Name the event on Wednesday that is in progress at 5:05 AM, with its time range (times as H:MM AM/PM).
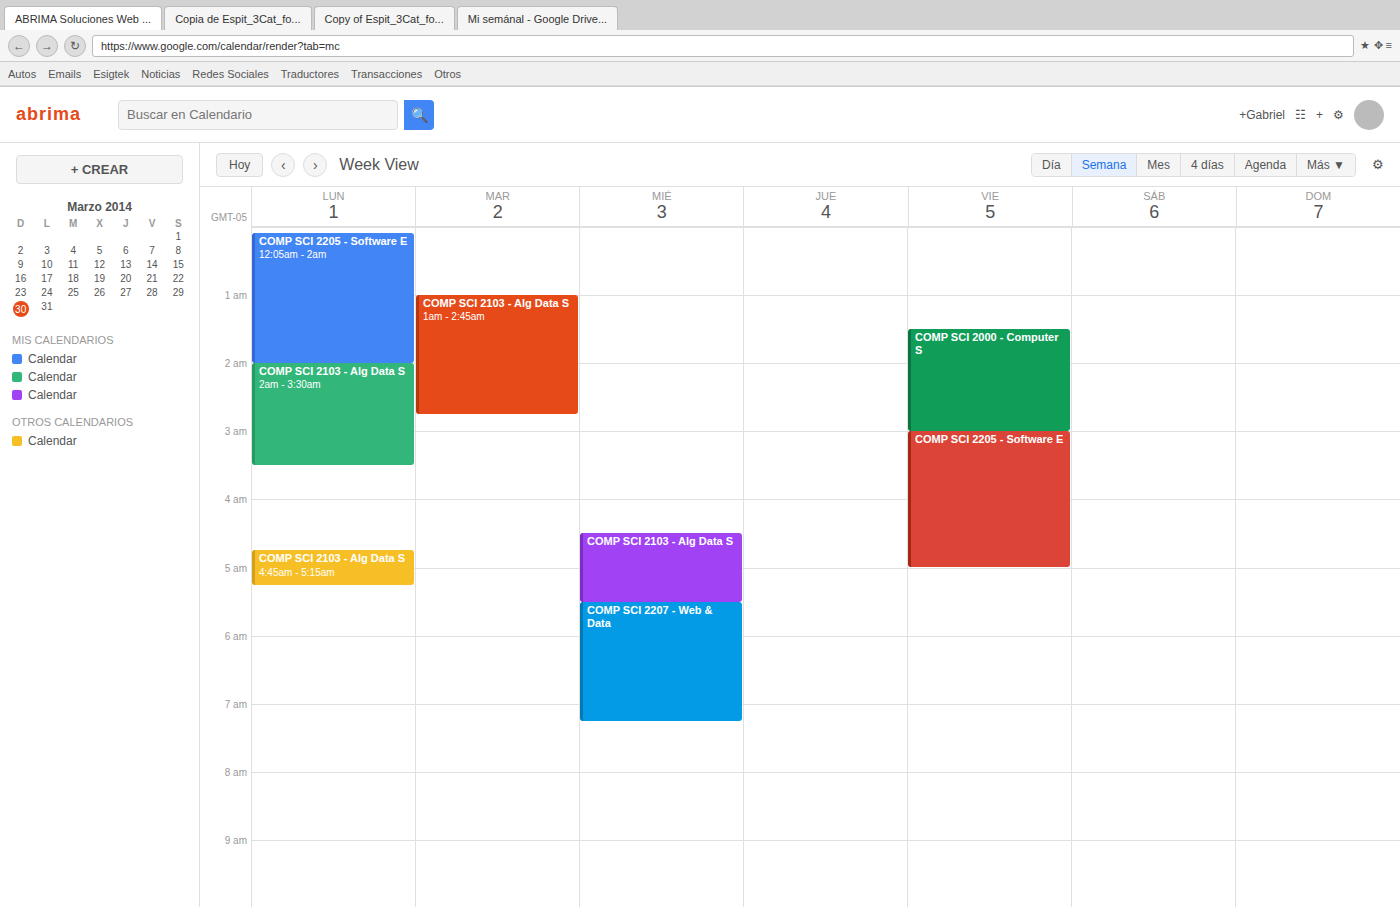
"COMP SCI 2103 - Alg Data S", 4:30 AM to 5:30 AM